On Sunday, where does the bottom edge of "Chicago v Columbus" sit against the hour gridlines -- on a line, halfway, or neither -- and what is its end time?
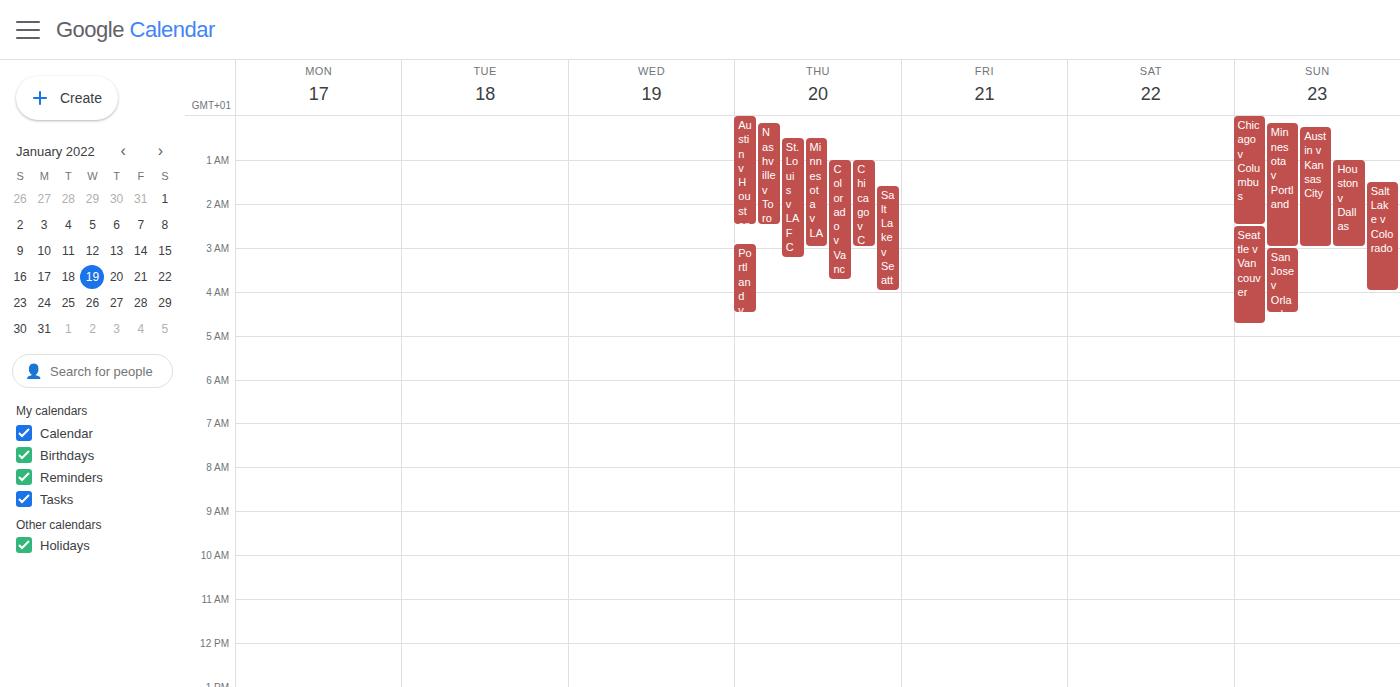
2:30 AM -- halfway between the 2 AM and 3 AM lines.